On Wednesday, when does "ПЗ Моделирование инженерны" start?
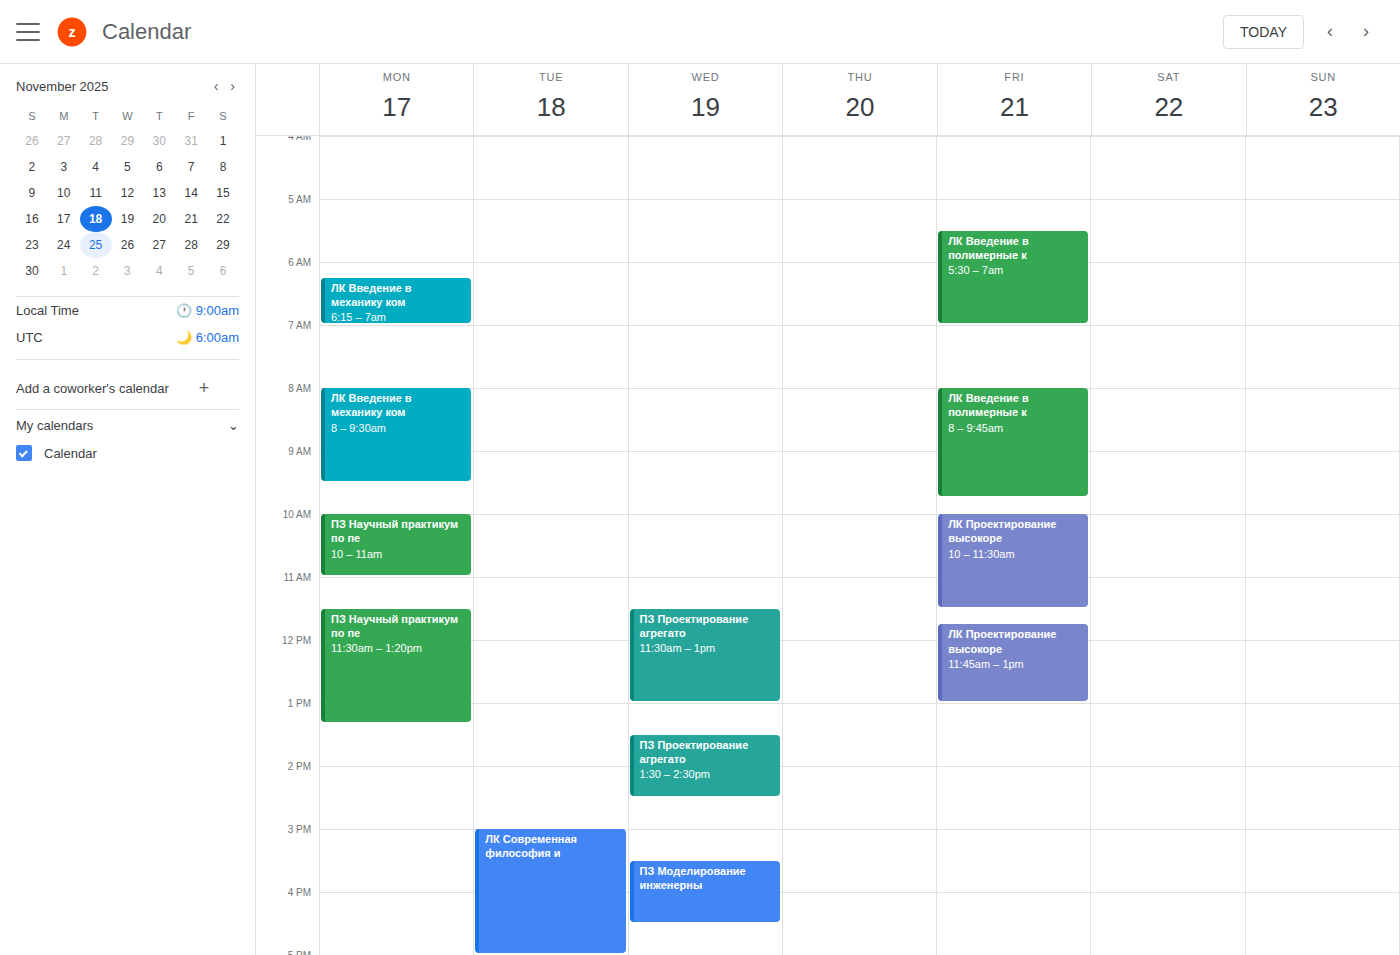
3:30 PM